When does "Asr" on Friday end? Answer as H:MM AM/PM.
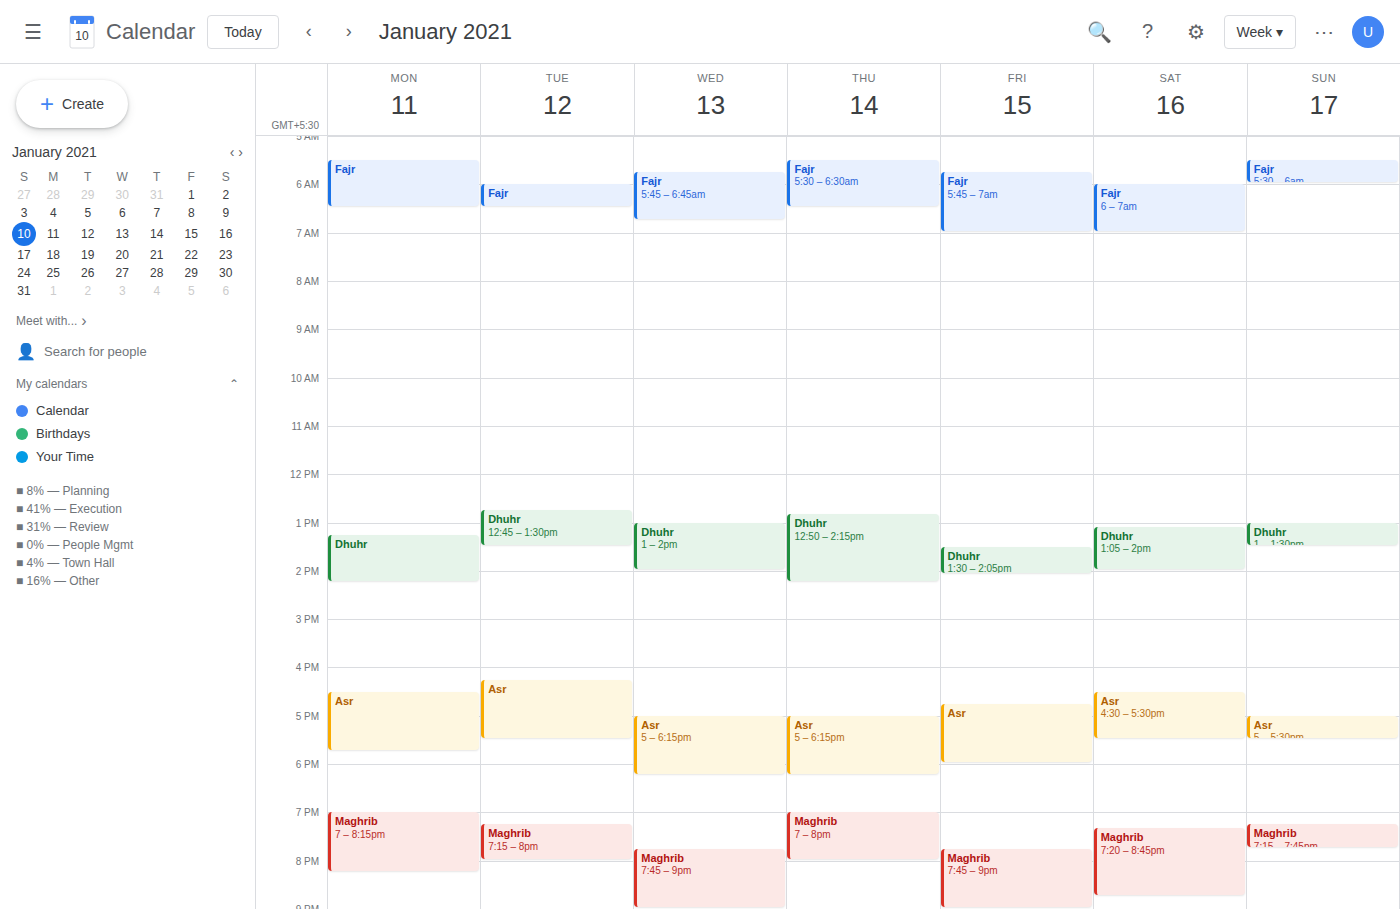
6:00 PM